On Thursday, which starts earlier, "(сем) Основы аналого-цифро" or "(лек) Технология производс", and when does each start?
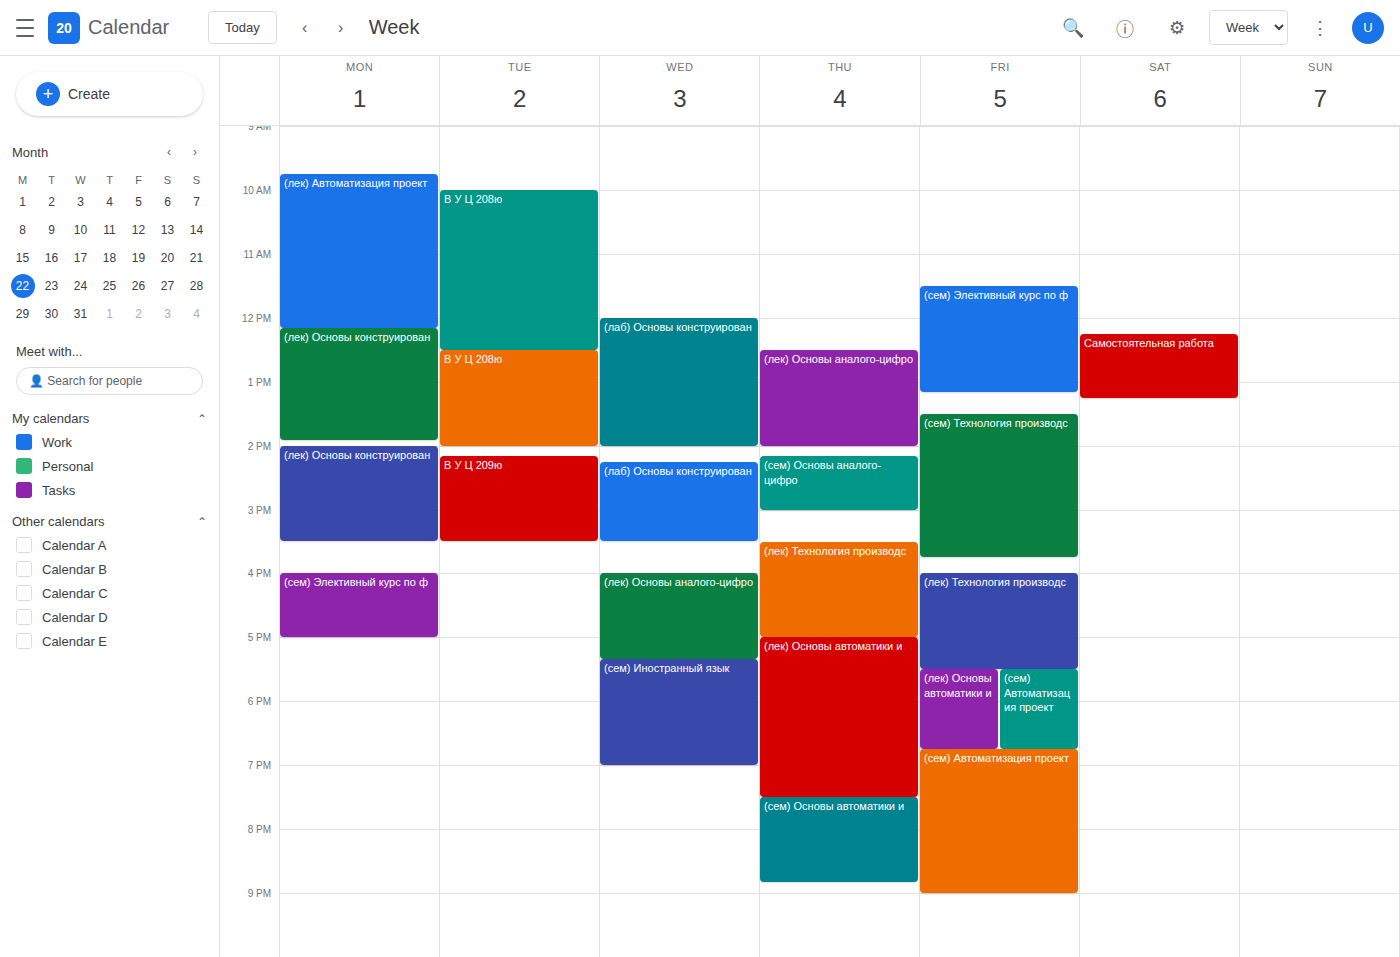
"(сем) Основы аналого-цифро" 2:10 PM; "(лек) Технология производс" 3:30 PM.